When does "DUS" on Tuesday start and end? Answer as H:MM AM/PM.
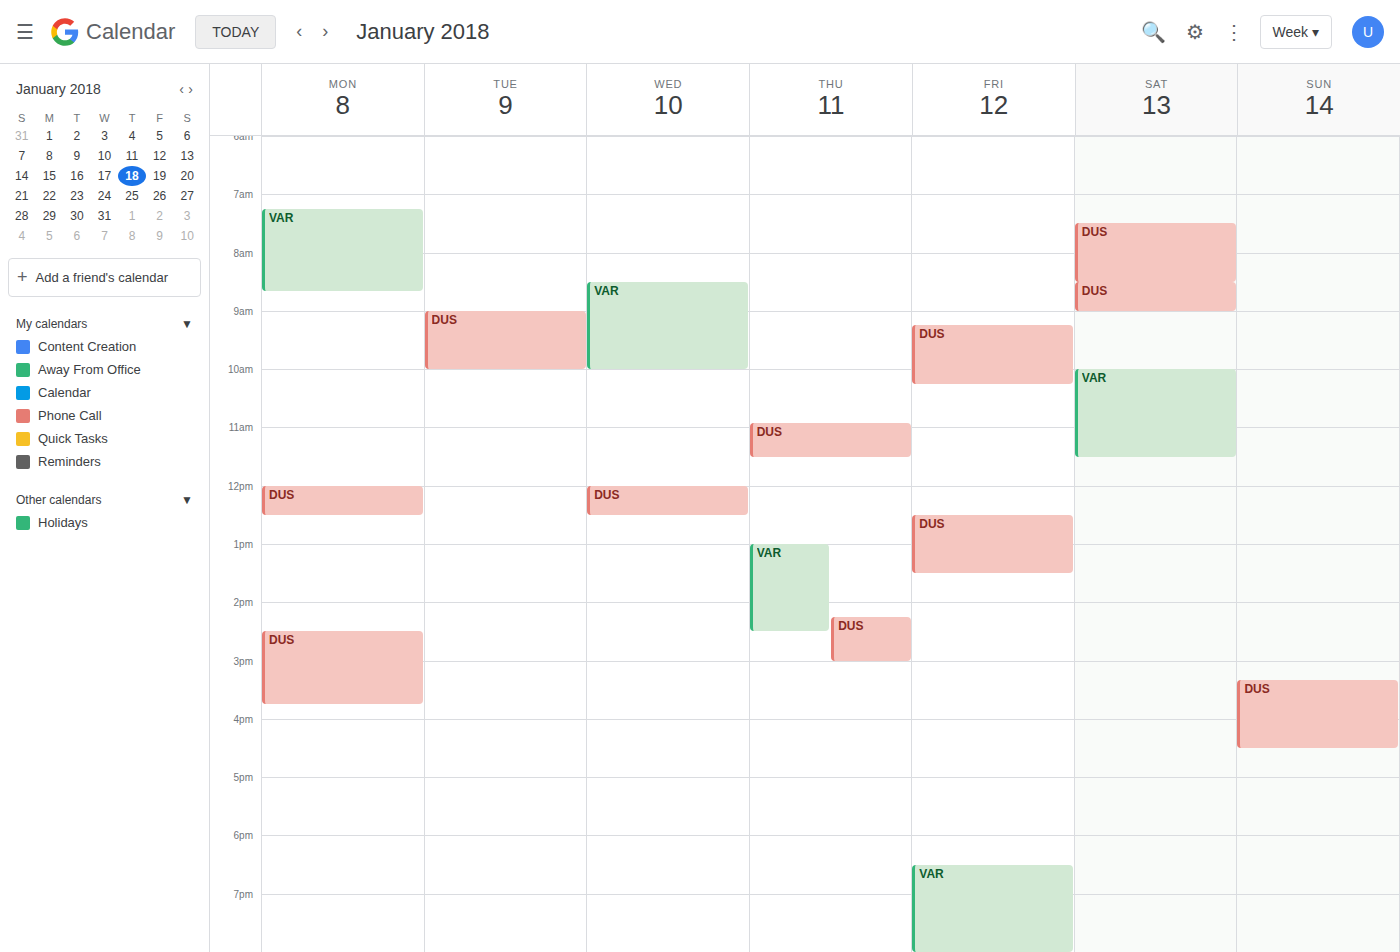
9:00 AM to 10:00 AM